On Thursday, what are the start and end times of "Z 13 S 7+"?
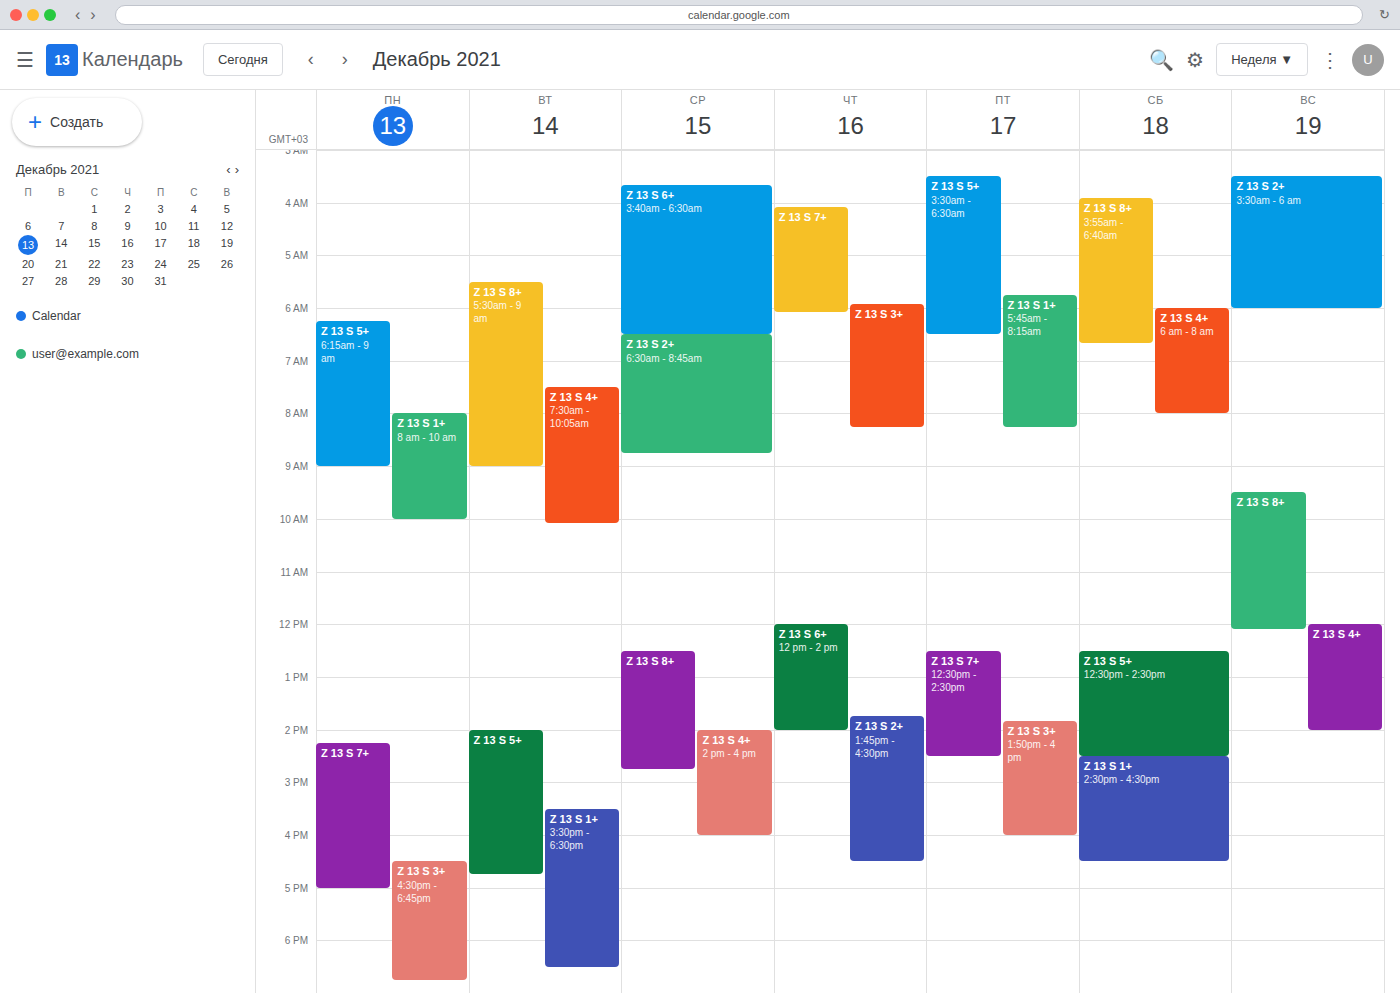
4:05 AM to 6:05 AM